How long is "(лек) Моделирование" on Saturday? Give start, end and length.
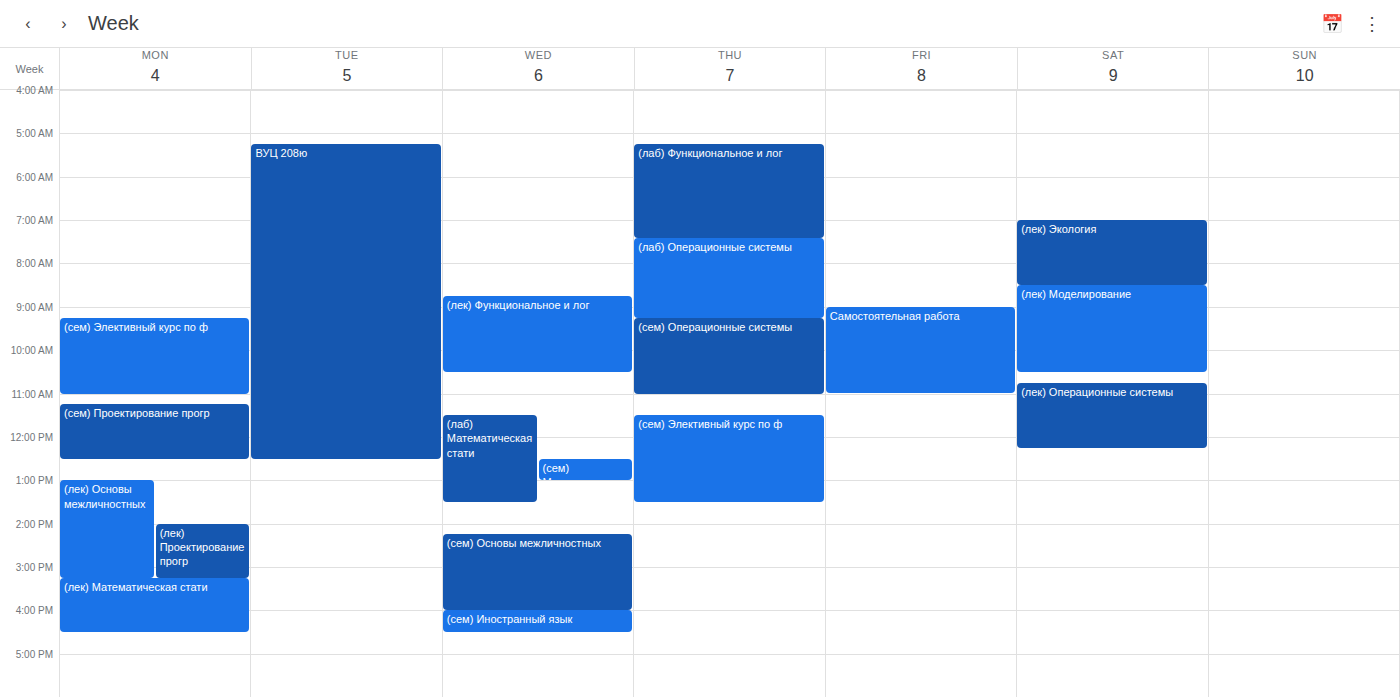
8:30 AM to 10:30 AM, 2 hours